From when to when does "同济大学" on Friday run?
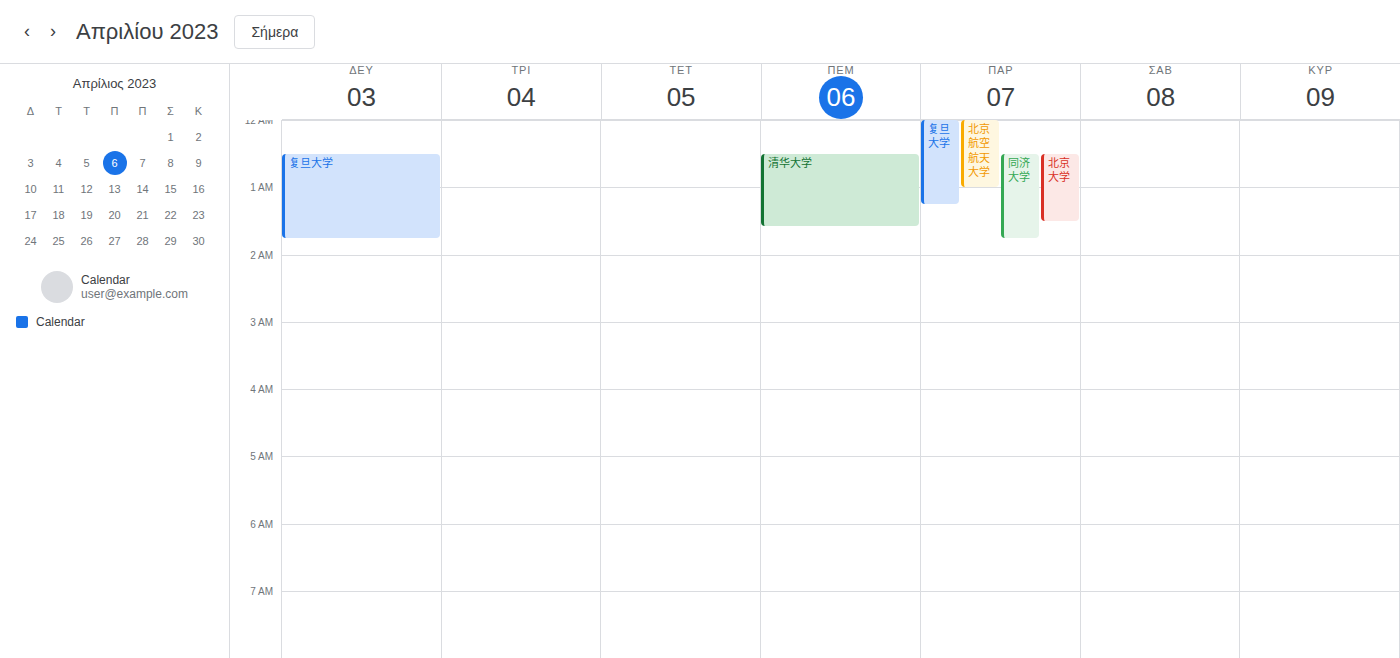
12:30 AM to 1:45 AM